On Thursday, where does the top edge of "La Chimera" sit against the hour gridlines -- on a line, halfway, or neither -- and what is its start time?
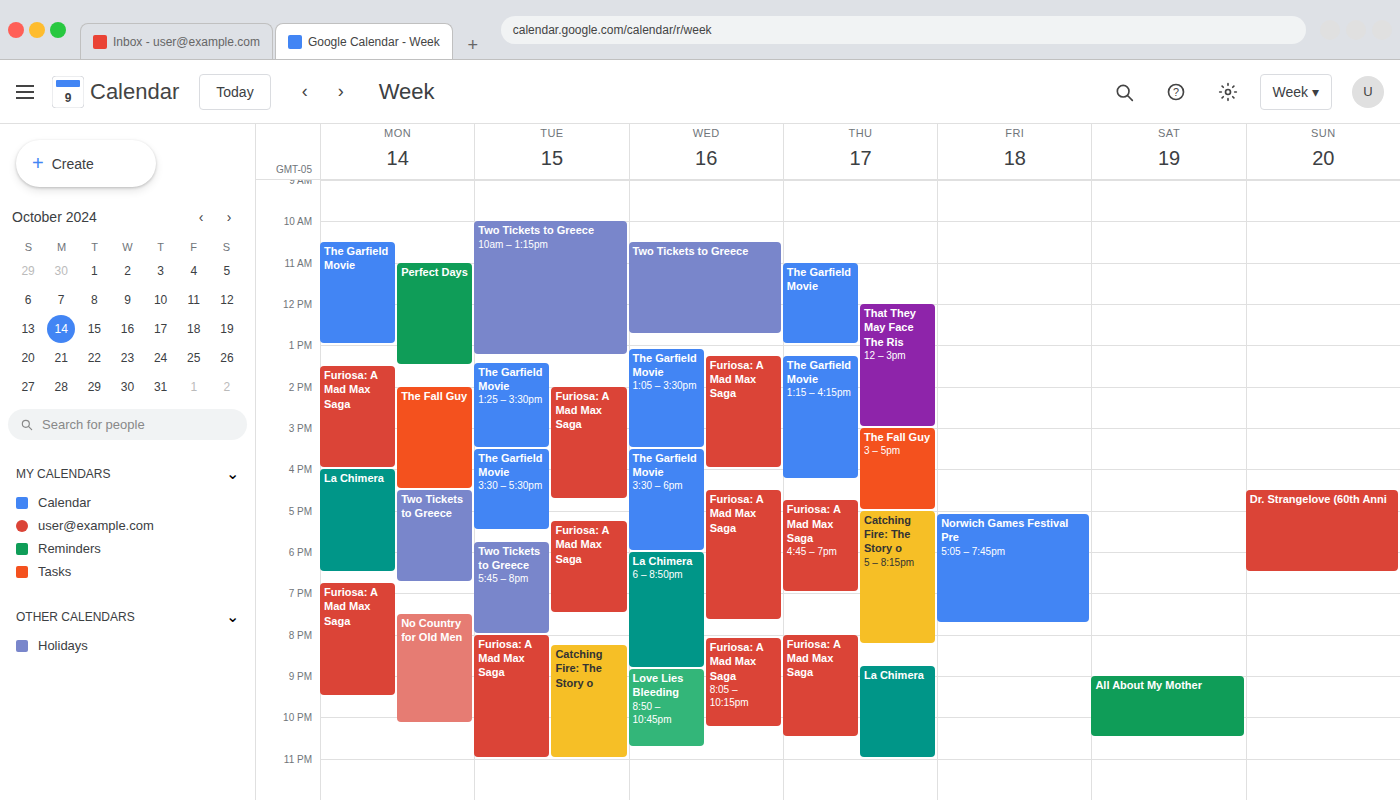
8:45 PM -- neither: three quarters of the way from the 8 PM line to the 9 PM line.